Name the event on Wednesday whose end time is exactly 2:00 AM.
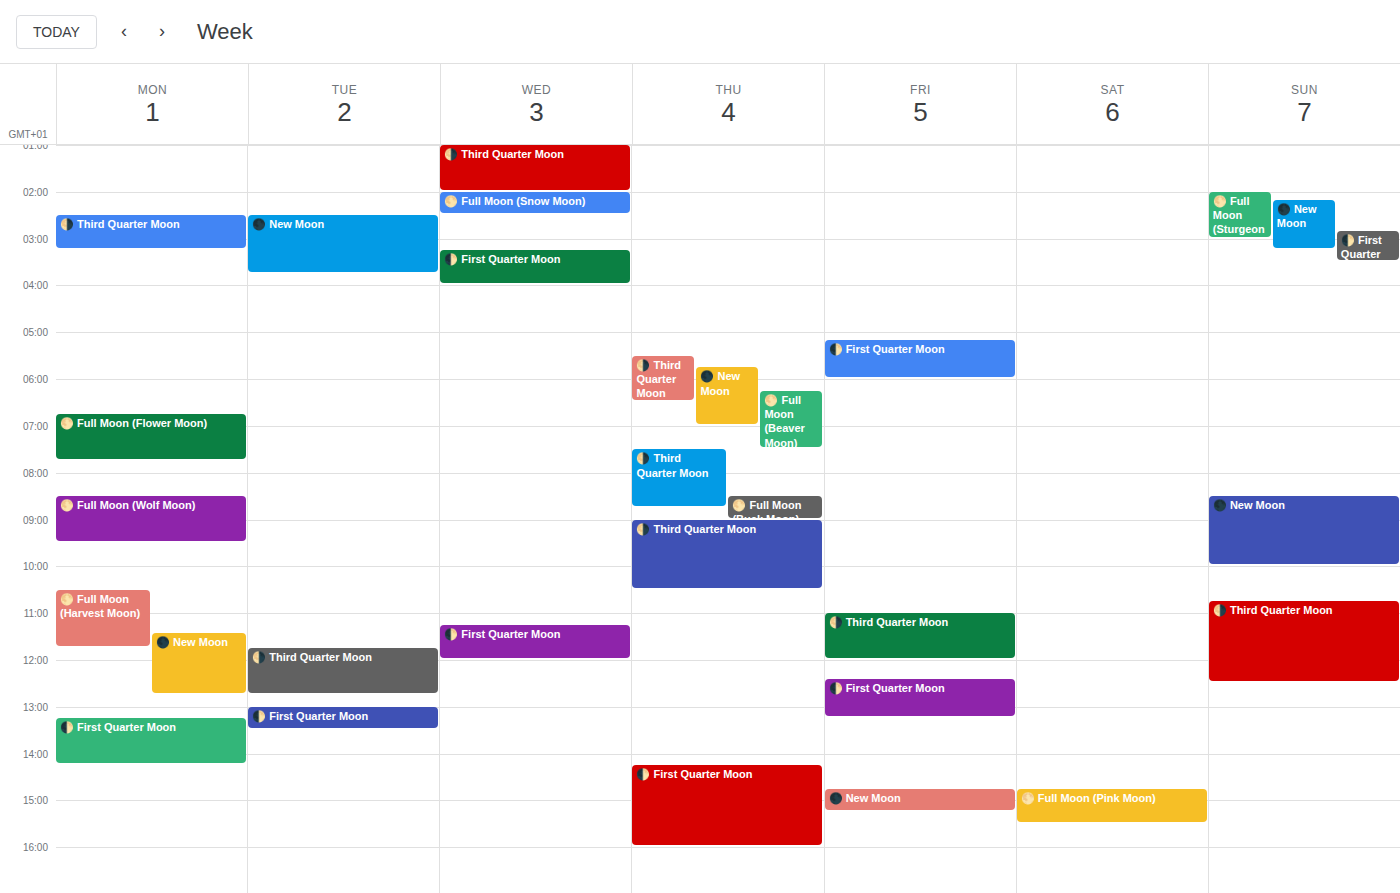
"🌗 Third Quarter Moon"